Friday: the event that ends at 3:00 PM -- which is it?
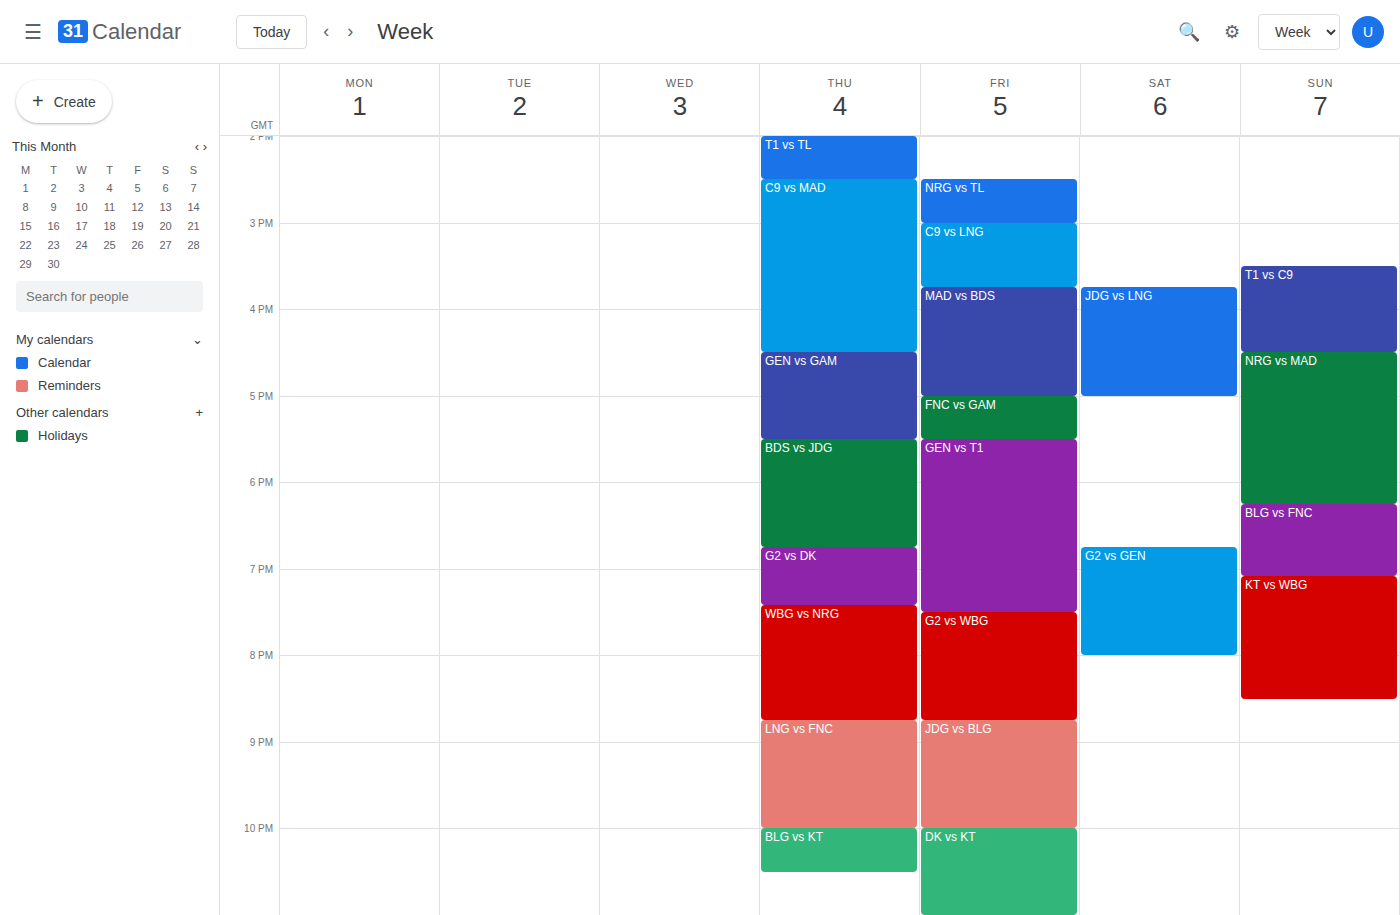
"NRG vs TL"